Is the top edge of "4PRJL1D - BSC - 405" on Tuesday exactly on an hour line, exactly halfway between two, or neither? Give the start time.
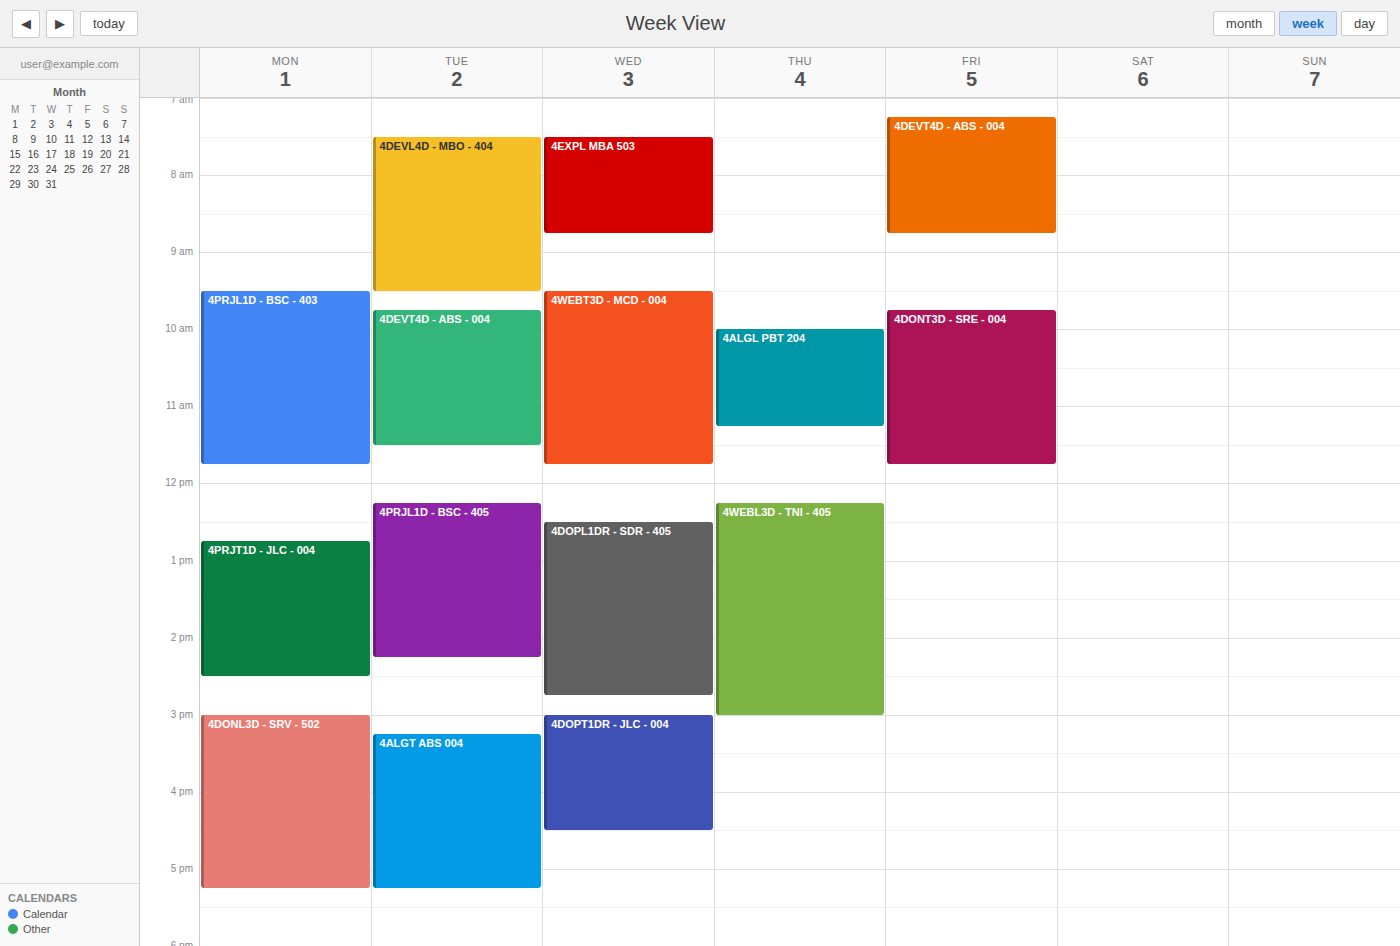
12:15 PM -- neither: a quarter of the way from the 12 PM line to the 1 PM line.